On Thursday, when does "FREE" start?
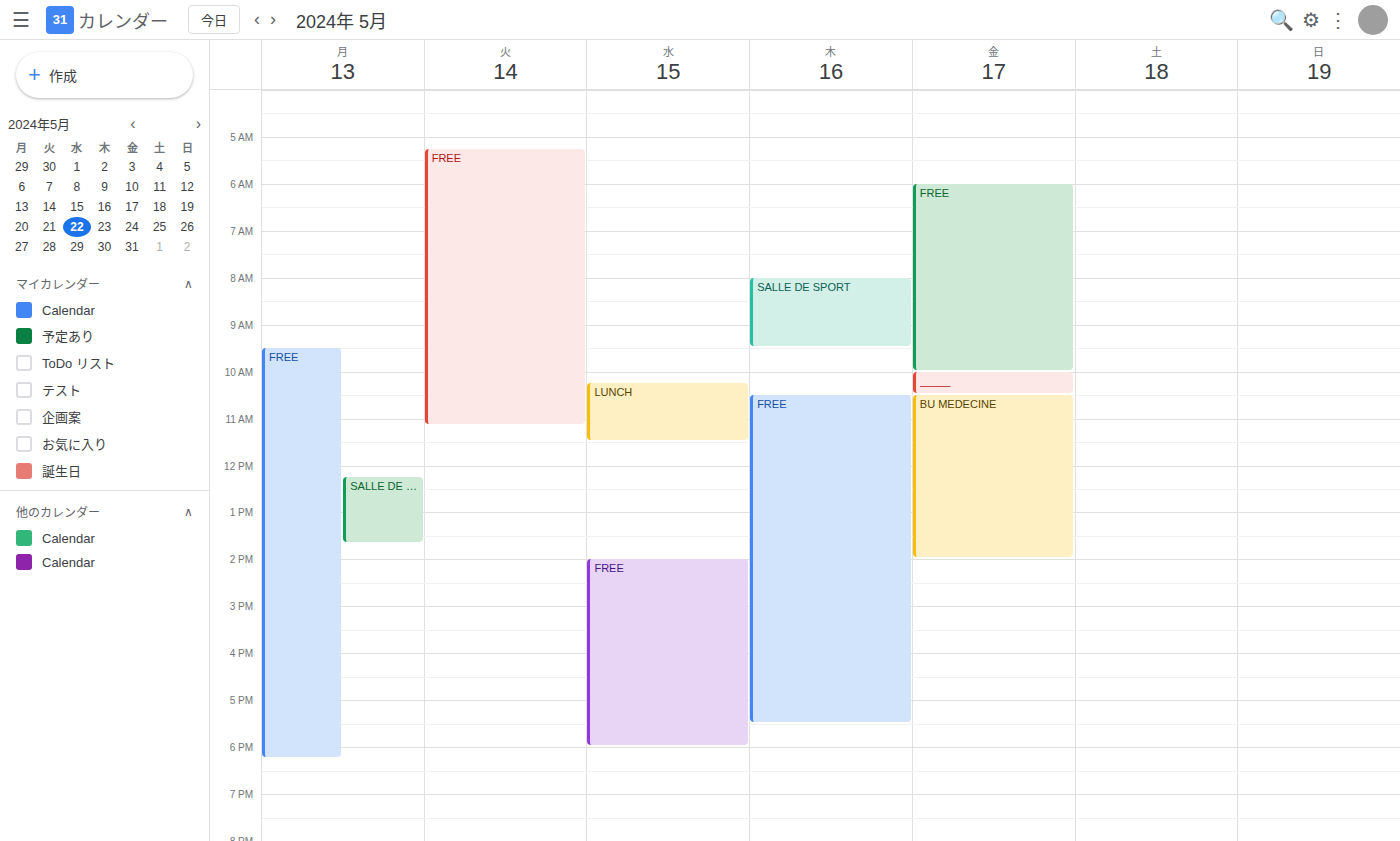
10:30 AM